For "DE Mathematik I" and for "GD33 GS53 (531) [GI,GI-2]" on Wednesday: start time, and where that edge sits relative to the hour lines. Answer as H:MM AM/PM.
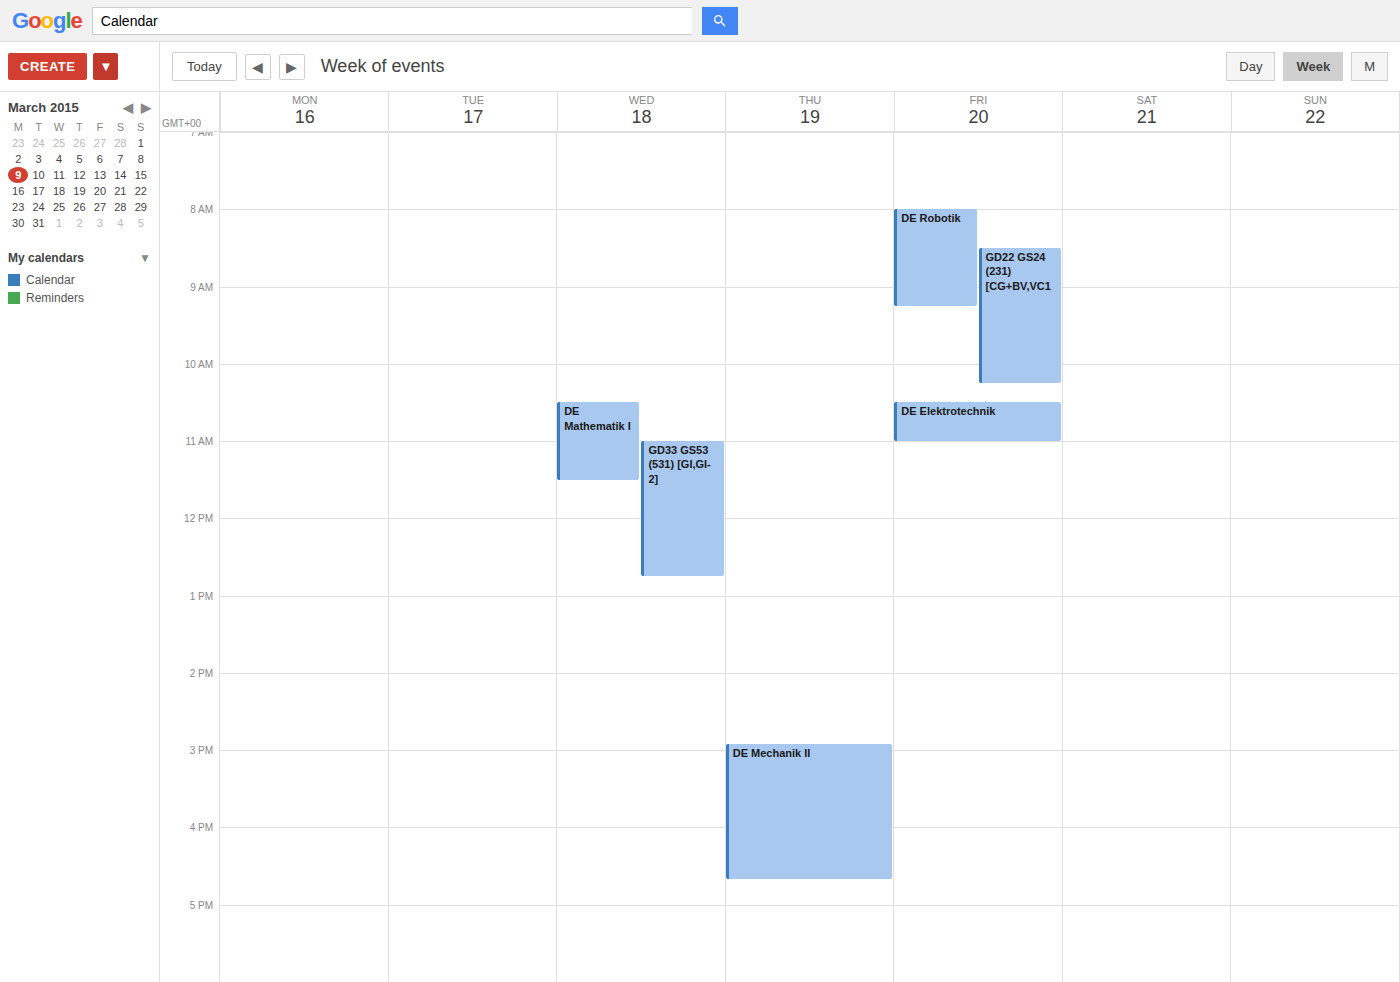
"DE Mathematik I": 10:30 AM, halfway between the 10 AM and 11 AM lines. "GD33 GS53 (531) [GI,GI-2]": 11:00 AM, exactly on the 11 AM line.